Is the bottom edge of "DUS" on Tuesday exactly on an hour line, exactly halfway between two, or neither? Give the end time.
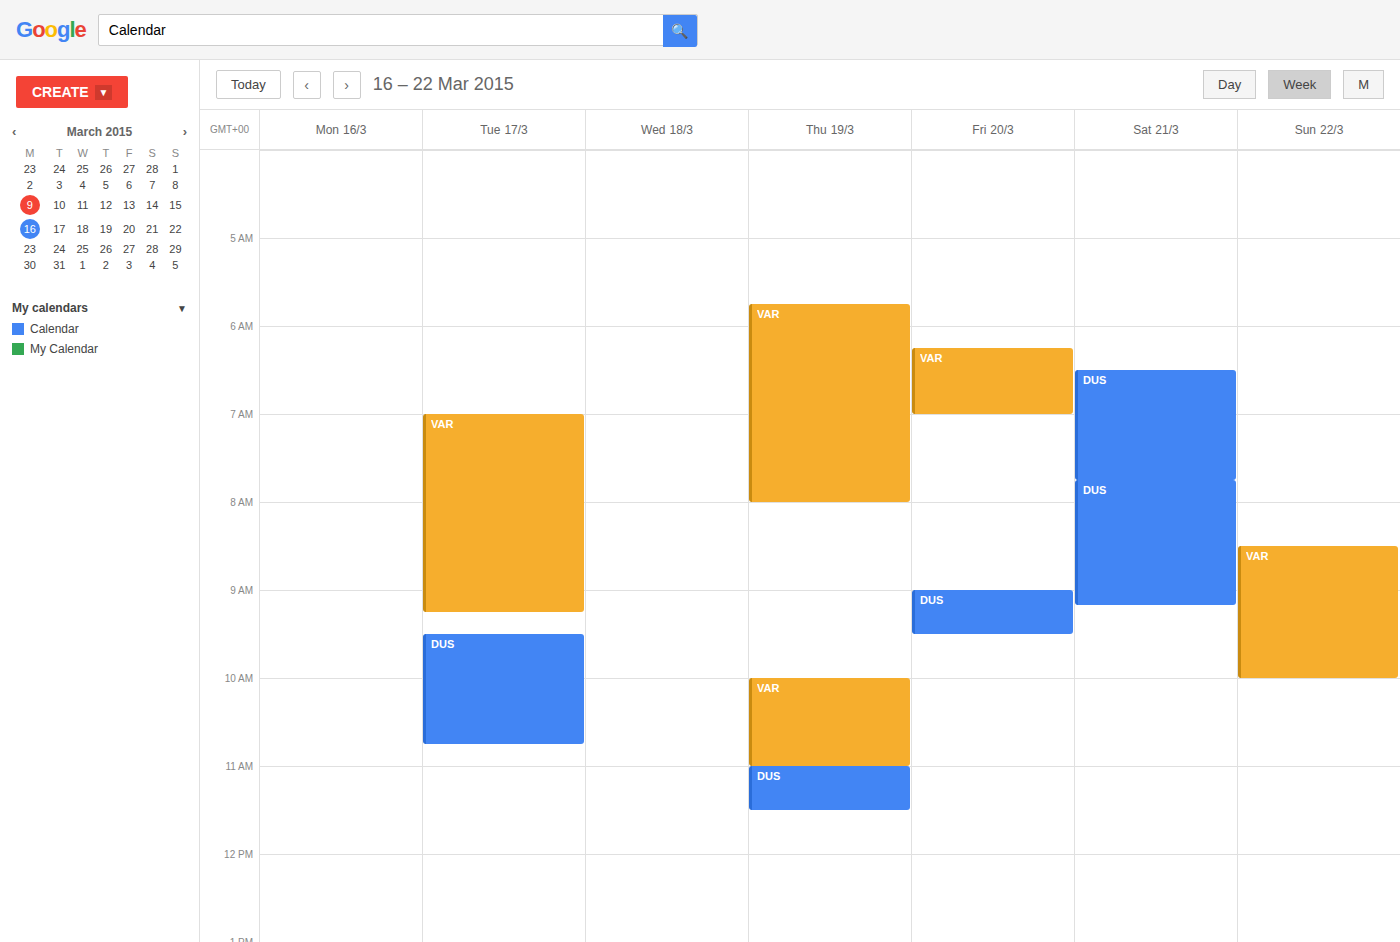
10:45 AM -- neither: three quarters of the way from the 10 AM line to the 11 AM line.